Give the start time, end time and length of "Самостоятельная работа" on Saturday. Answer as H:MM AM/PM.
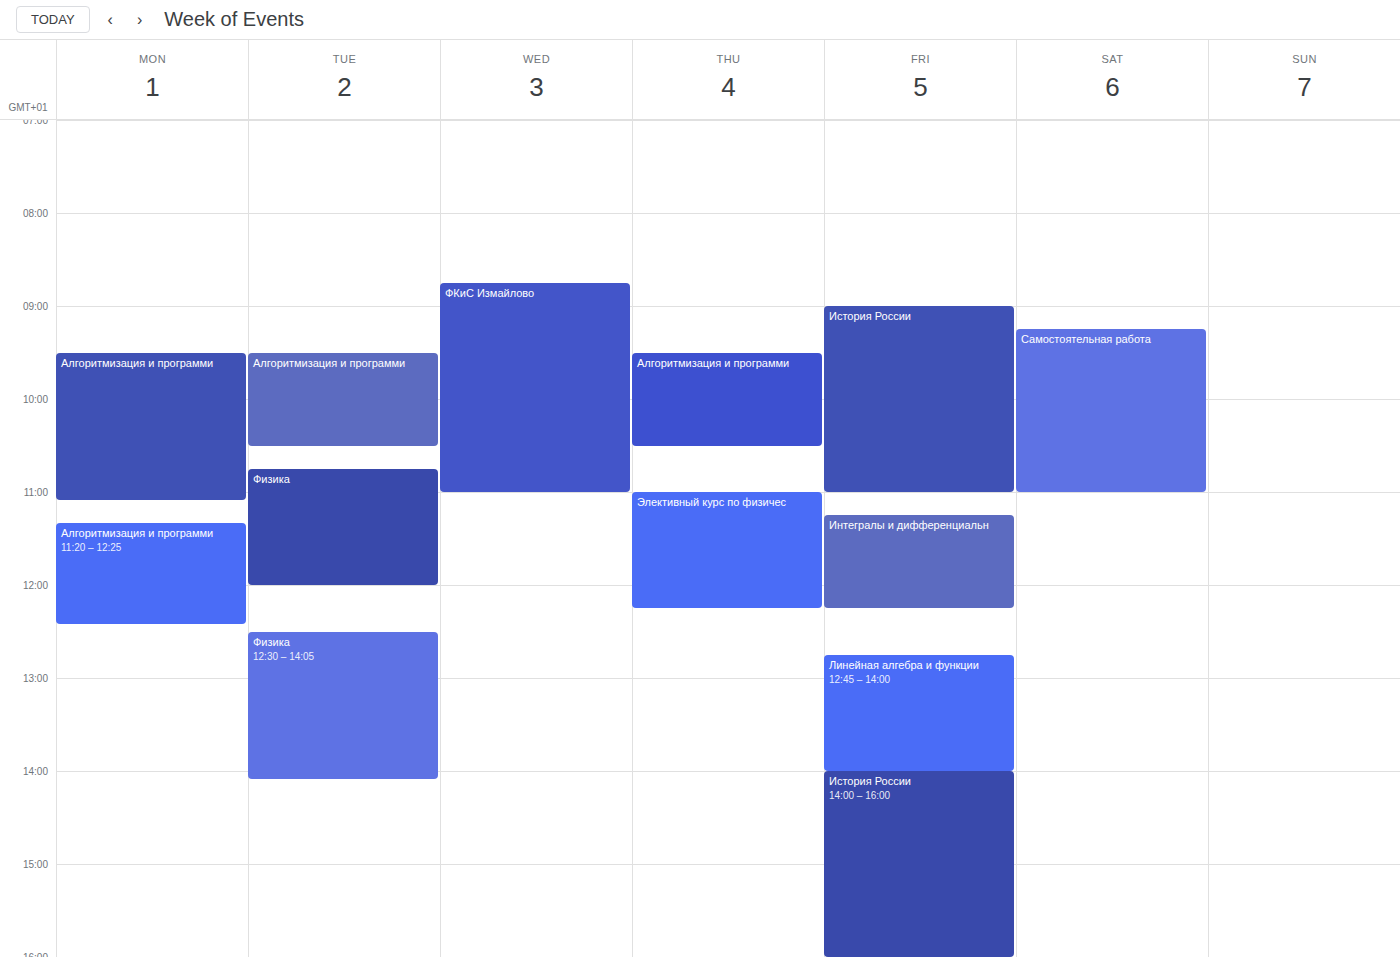
9:15 AM to 11:00 AM, 1 hour 45 minutes